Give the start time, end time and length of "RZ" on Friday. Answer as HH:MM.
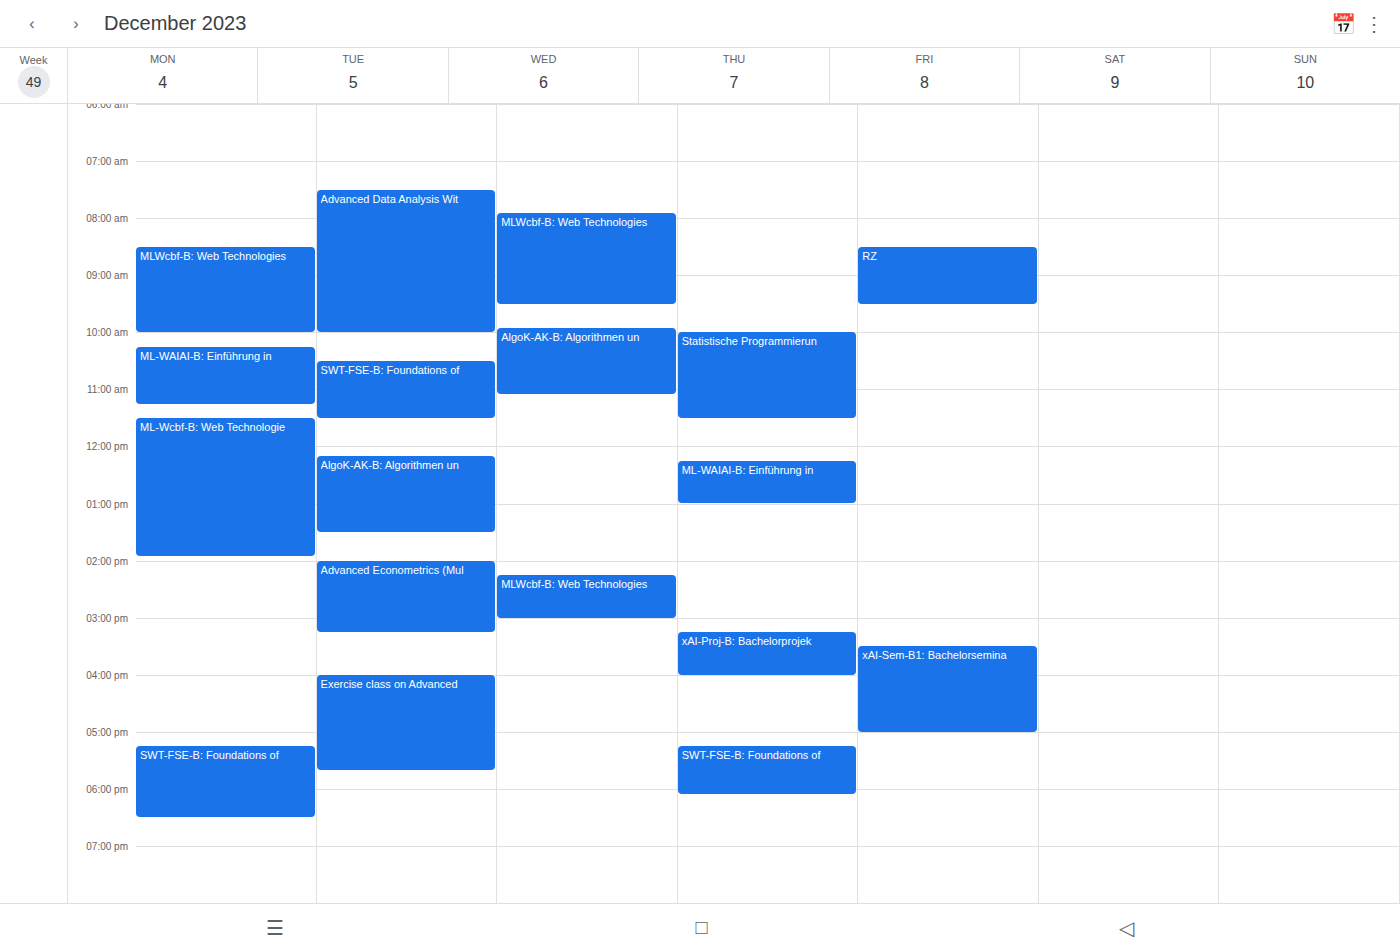
08:30 to 09:30, 1 hour